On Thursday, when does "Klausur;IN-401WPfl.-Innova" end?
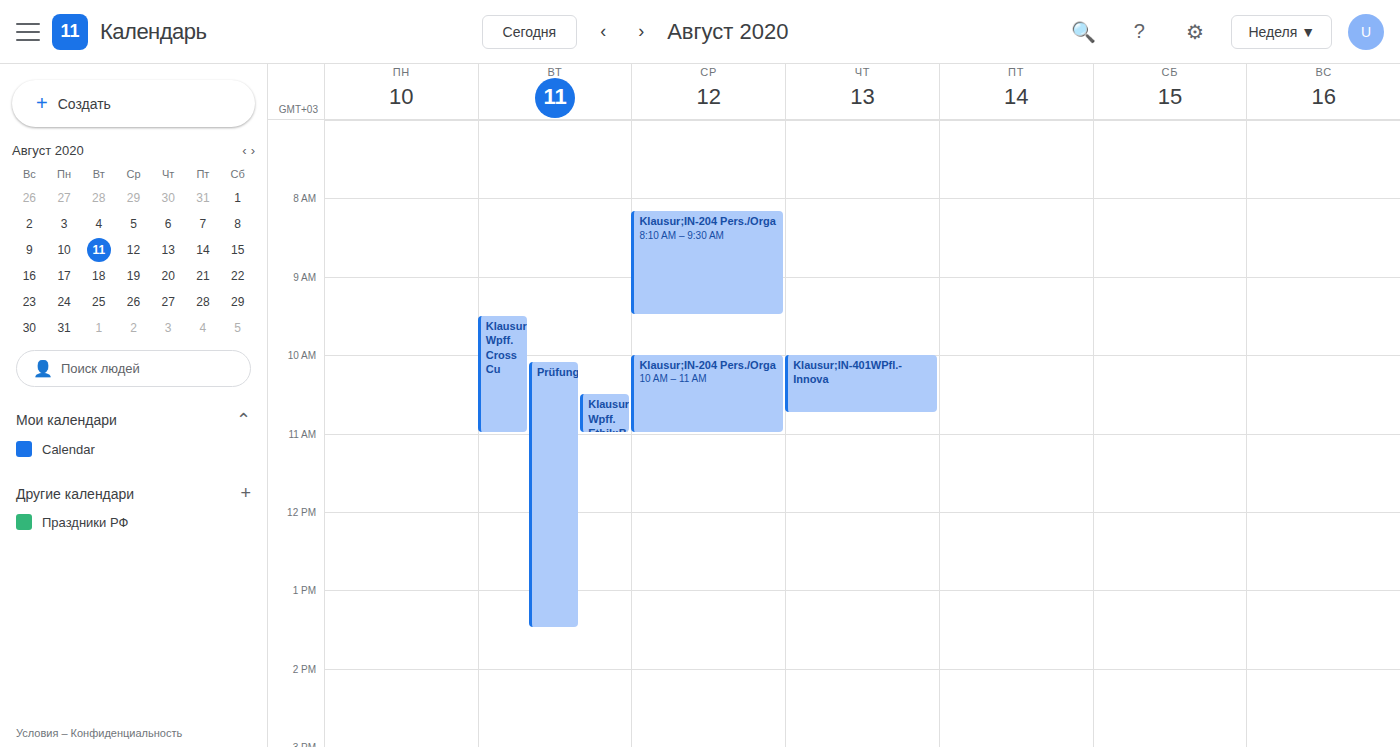
10:45 AM